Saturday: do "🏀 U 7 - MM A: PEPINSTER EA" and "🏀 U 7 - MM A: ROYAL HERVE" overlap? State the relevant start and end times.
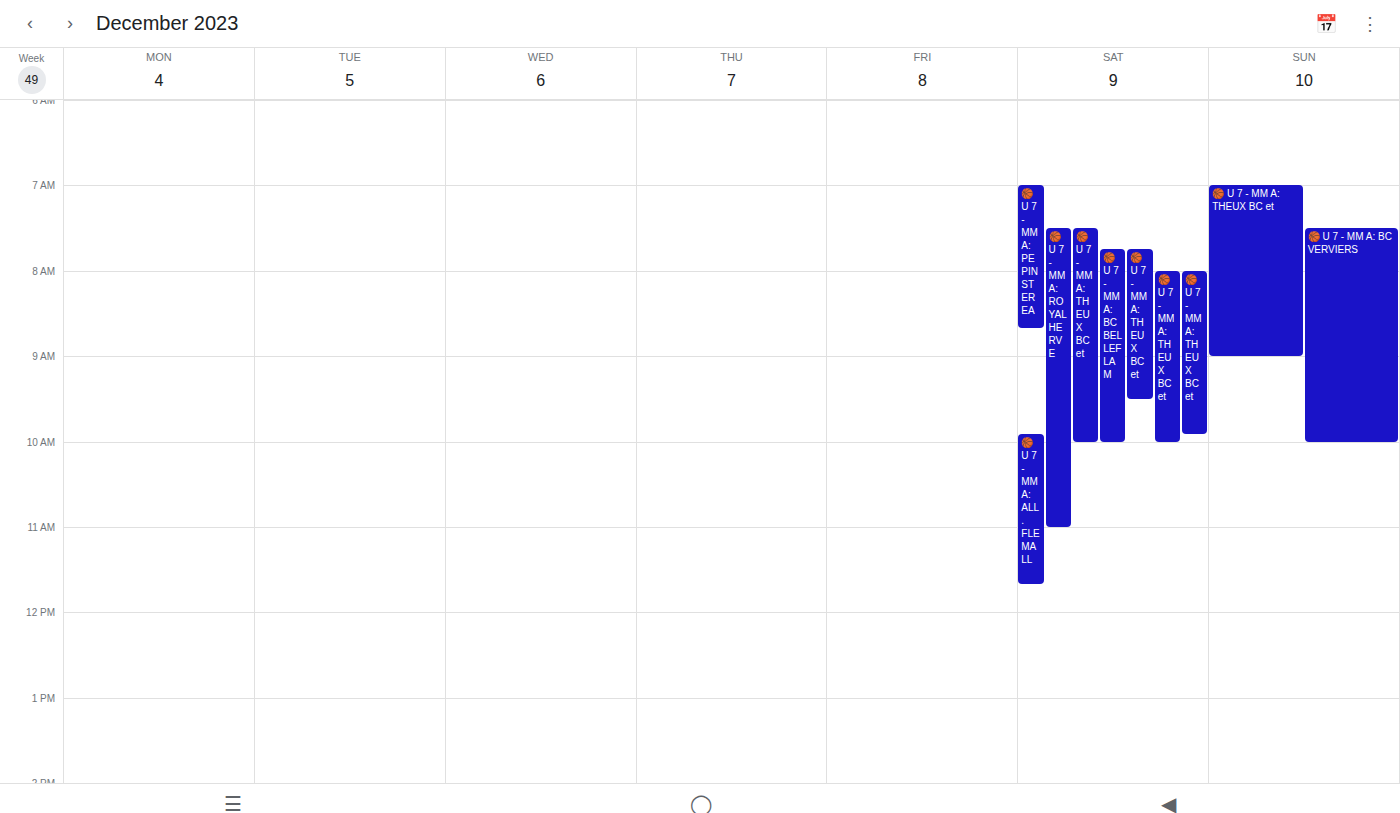
"🏀 U 7 - MM A: ROYAL HERVE" starts at 7:30 AM, before "🏀 U 7 - MM A: PEPINSTER EA" ends at 8:40 AM -- they overlap.